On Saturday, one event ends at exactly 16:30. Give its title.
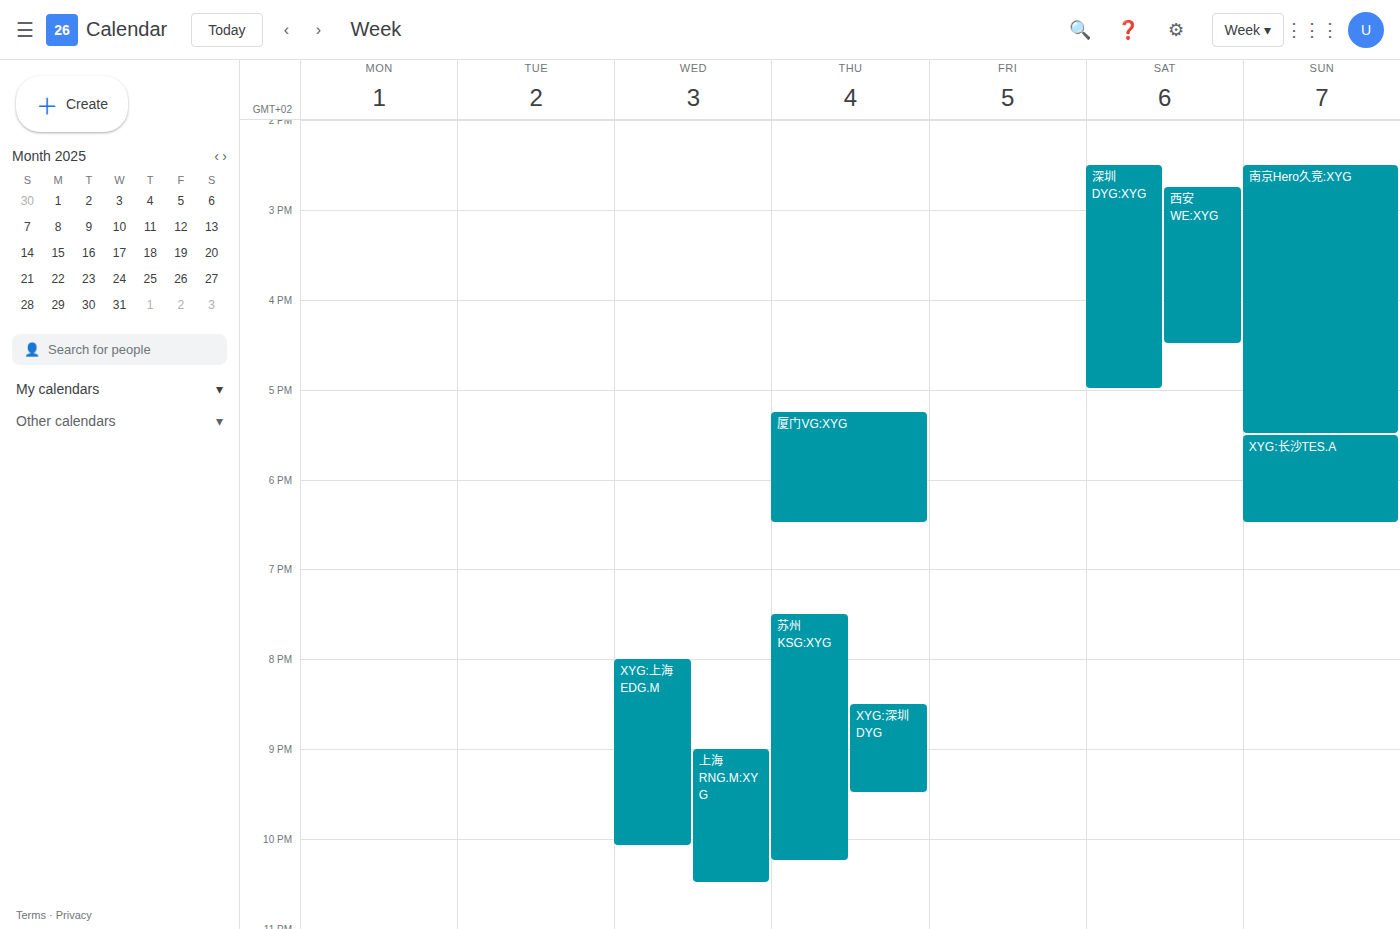
"西安WE:XYG"